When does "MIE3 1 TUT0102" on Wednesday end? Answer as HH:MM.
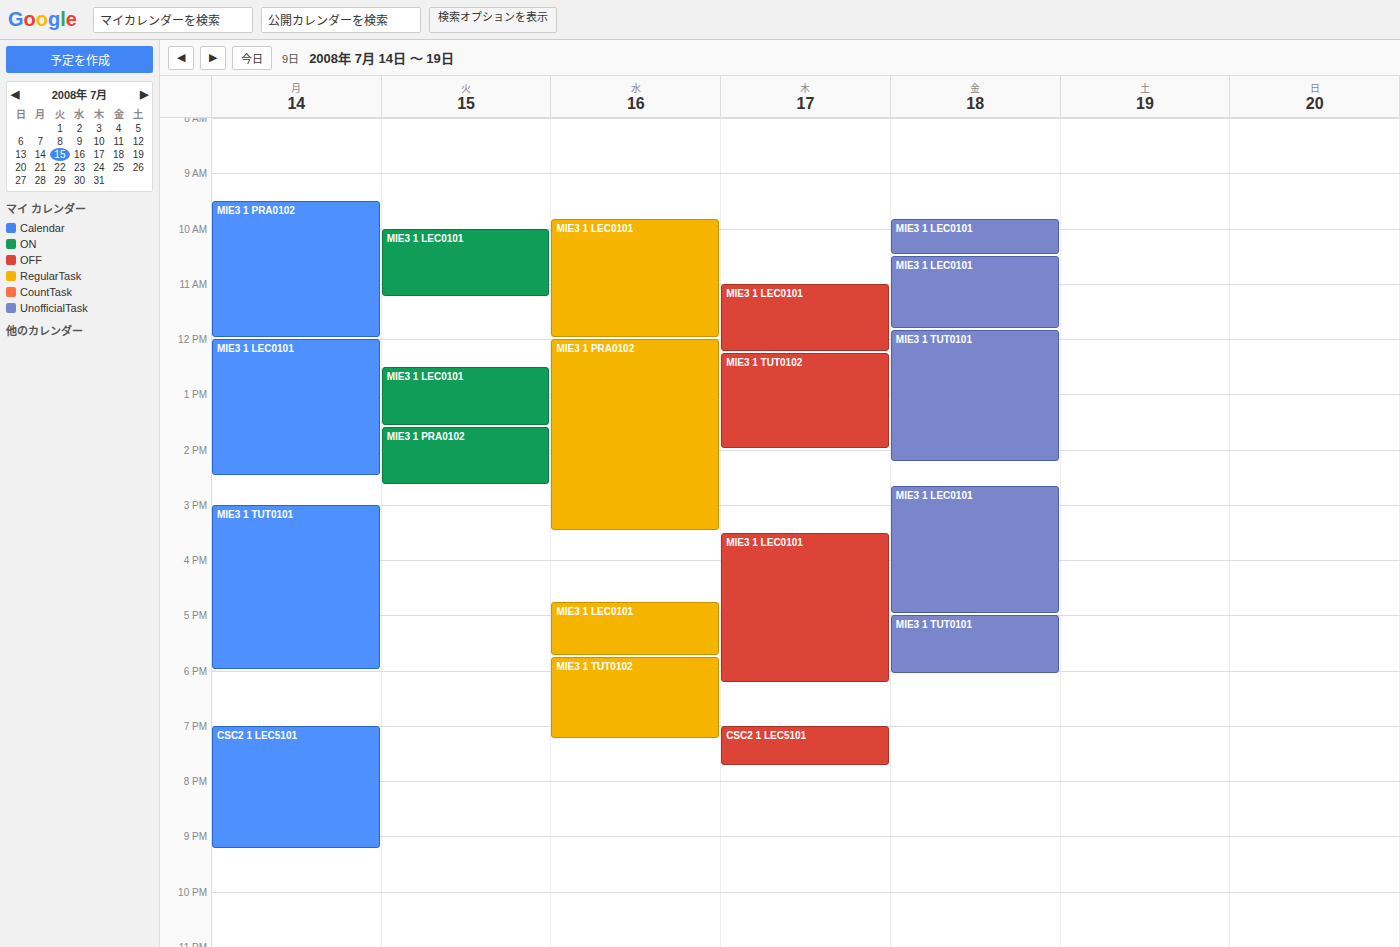
19:15